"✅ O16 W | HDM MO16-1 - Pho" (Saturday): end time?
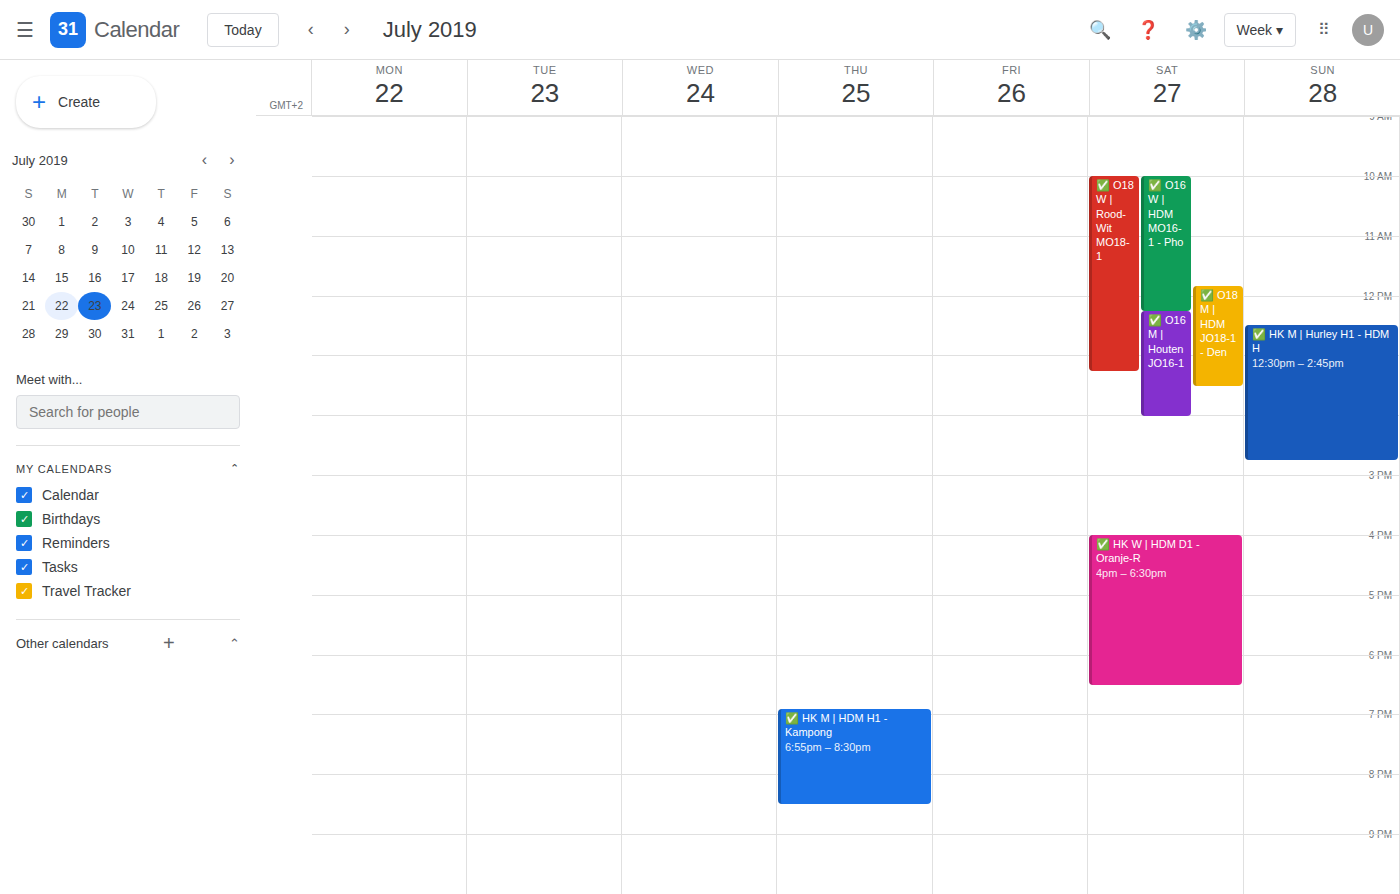
12:15 PM